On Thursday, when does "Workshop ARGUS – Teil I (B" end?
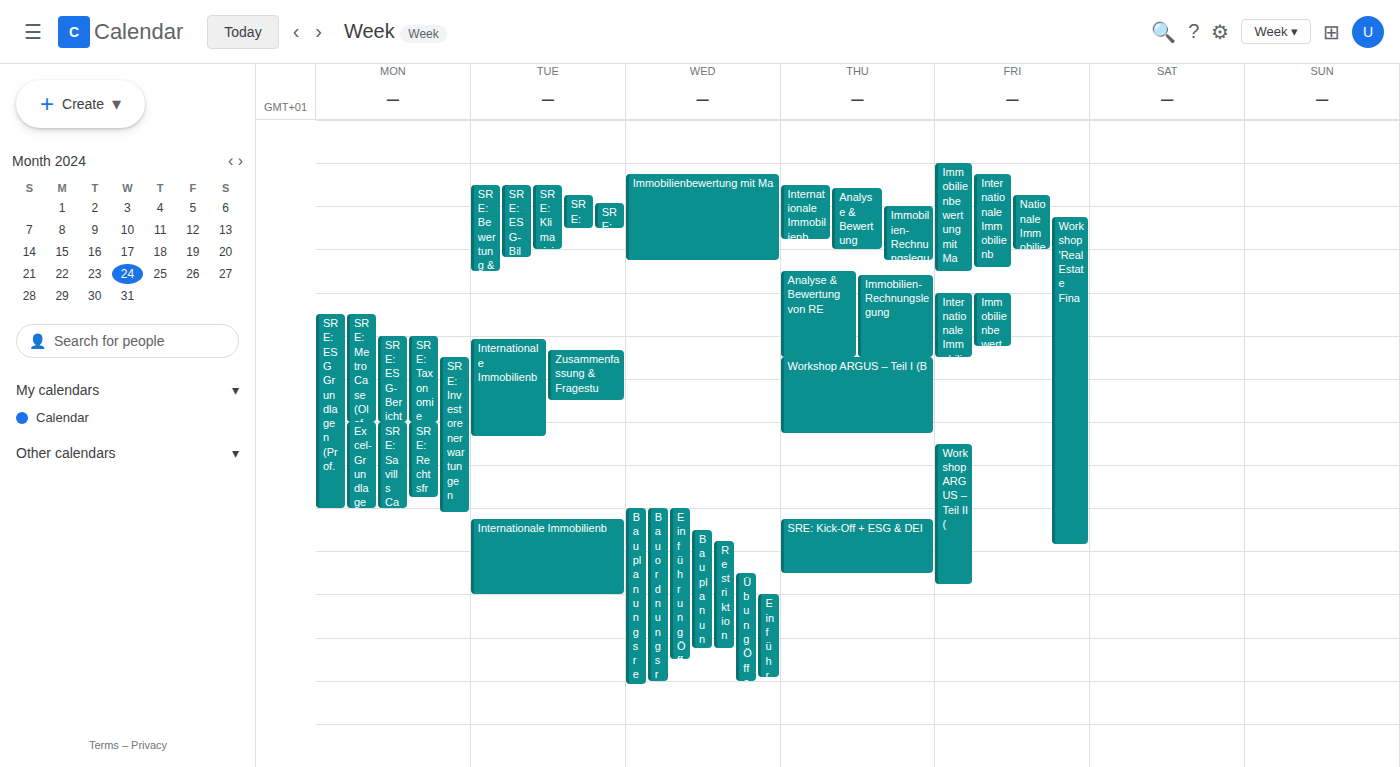
2:15 PM